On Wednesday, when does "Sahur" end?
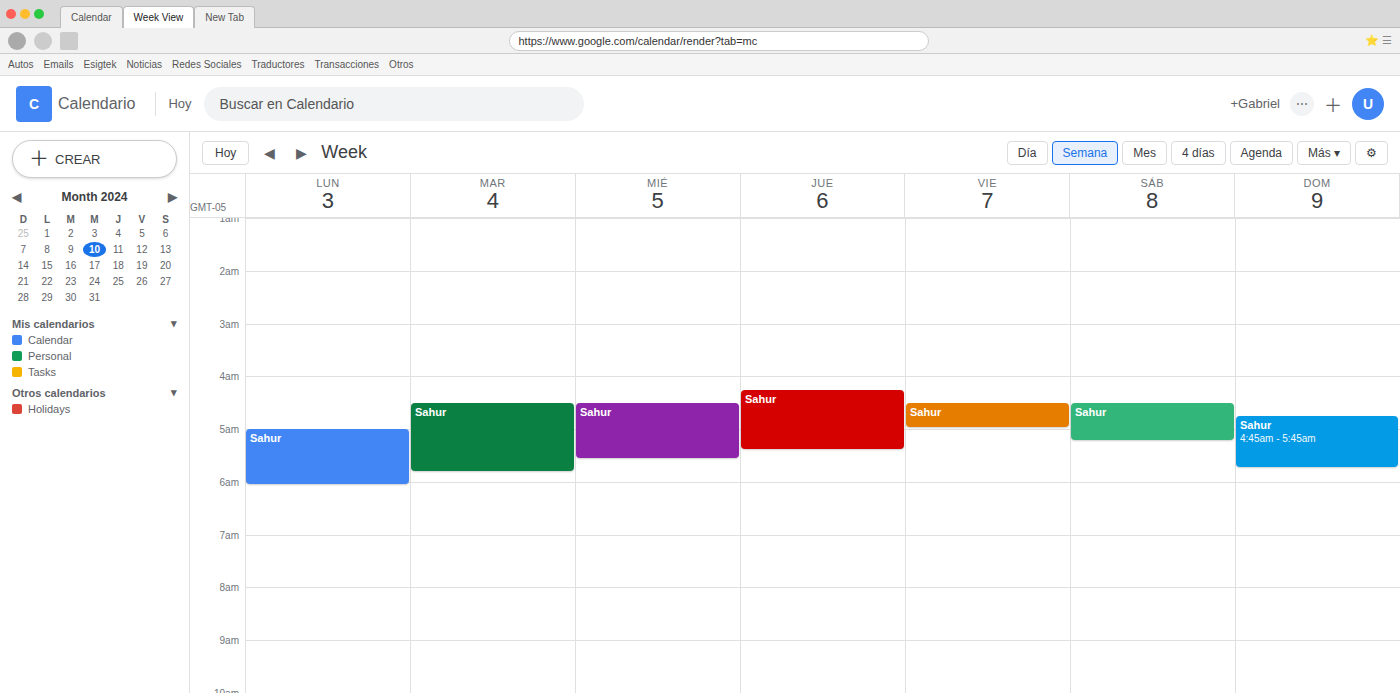
5:35 AM